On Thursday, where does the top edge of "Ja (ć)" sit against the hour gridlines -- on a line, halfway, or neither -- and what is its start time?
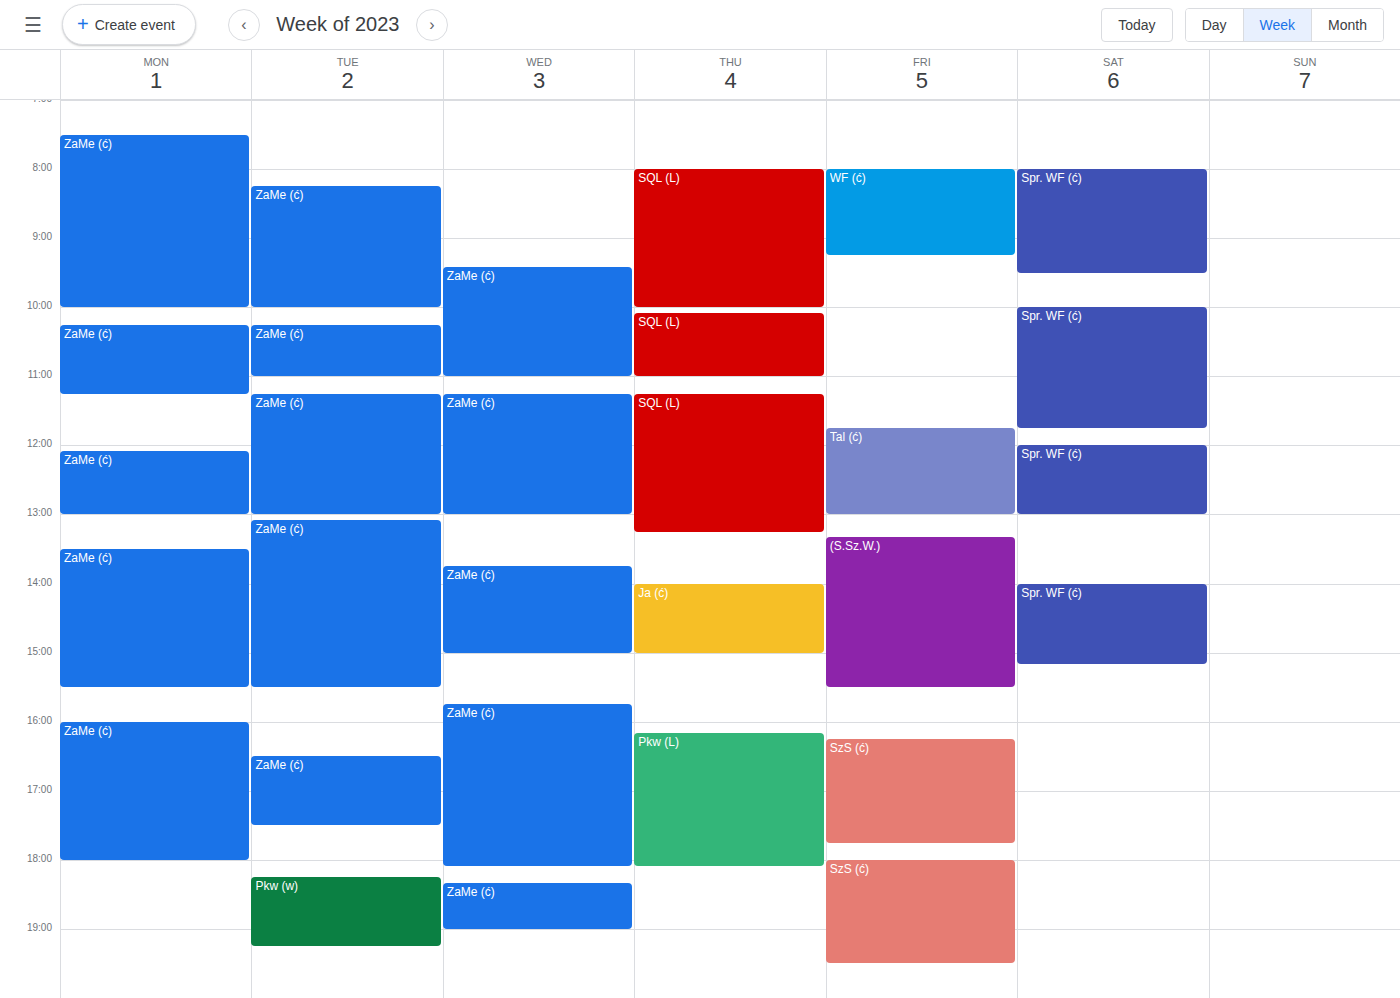
2:00 PM -- exactly on the 2 PM line.